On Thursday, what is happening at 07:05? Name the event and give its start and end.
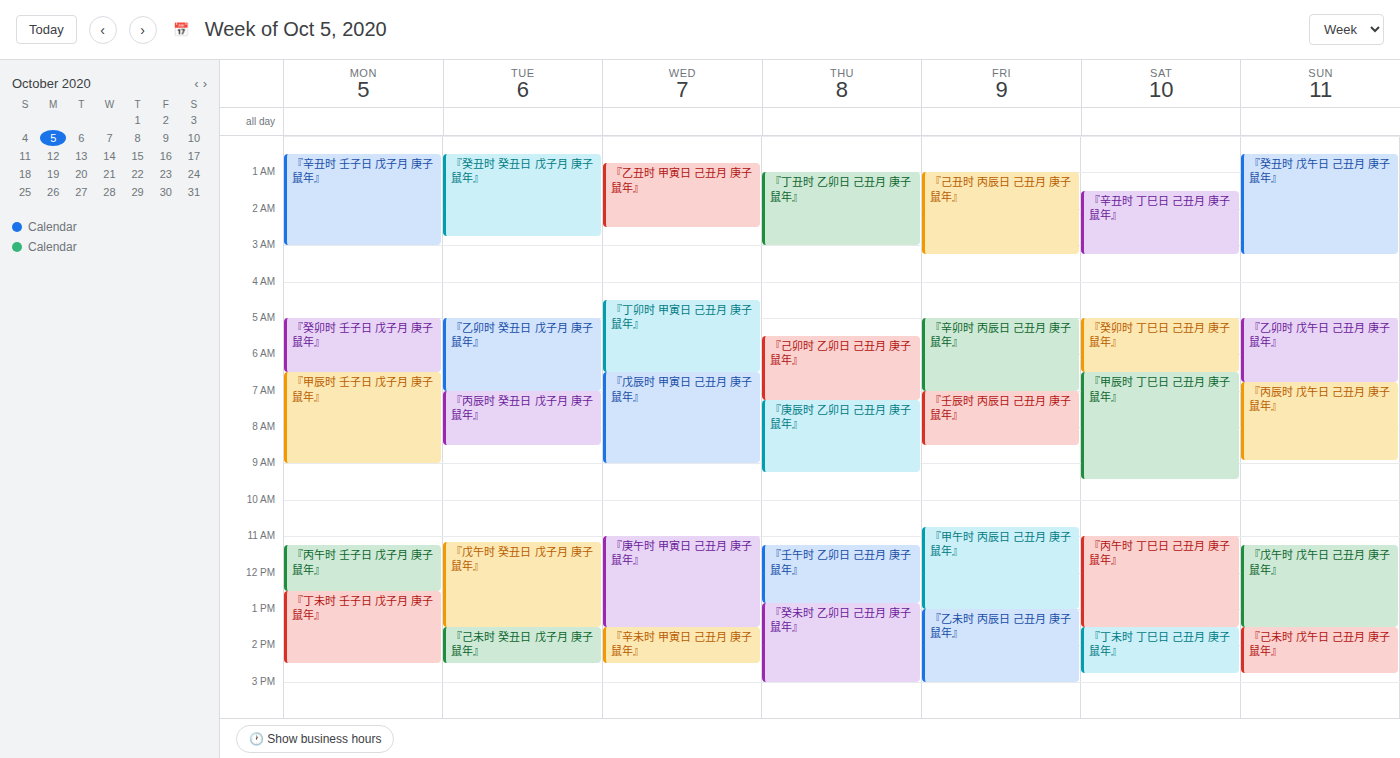
"『己卯时 乙卯日 己丑月 庚子鼠年』", 05:30 to 07:15